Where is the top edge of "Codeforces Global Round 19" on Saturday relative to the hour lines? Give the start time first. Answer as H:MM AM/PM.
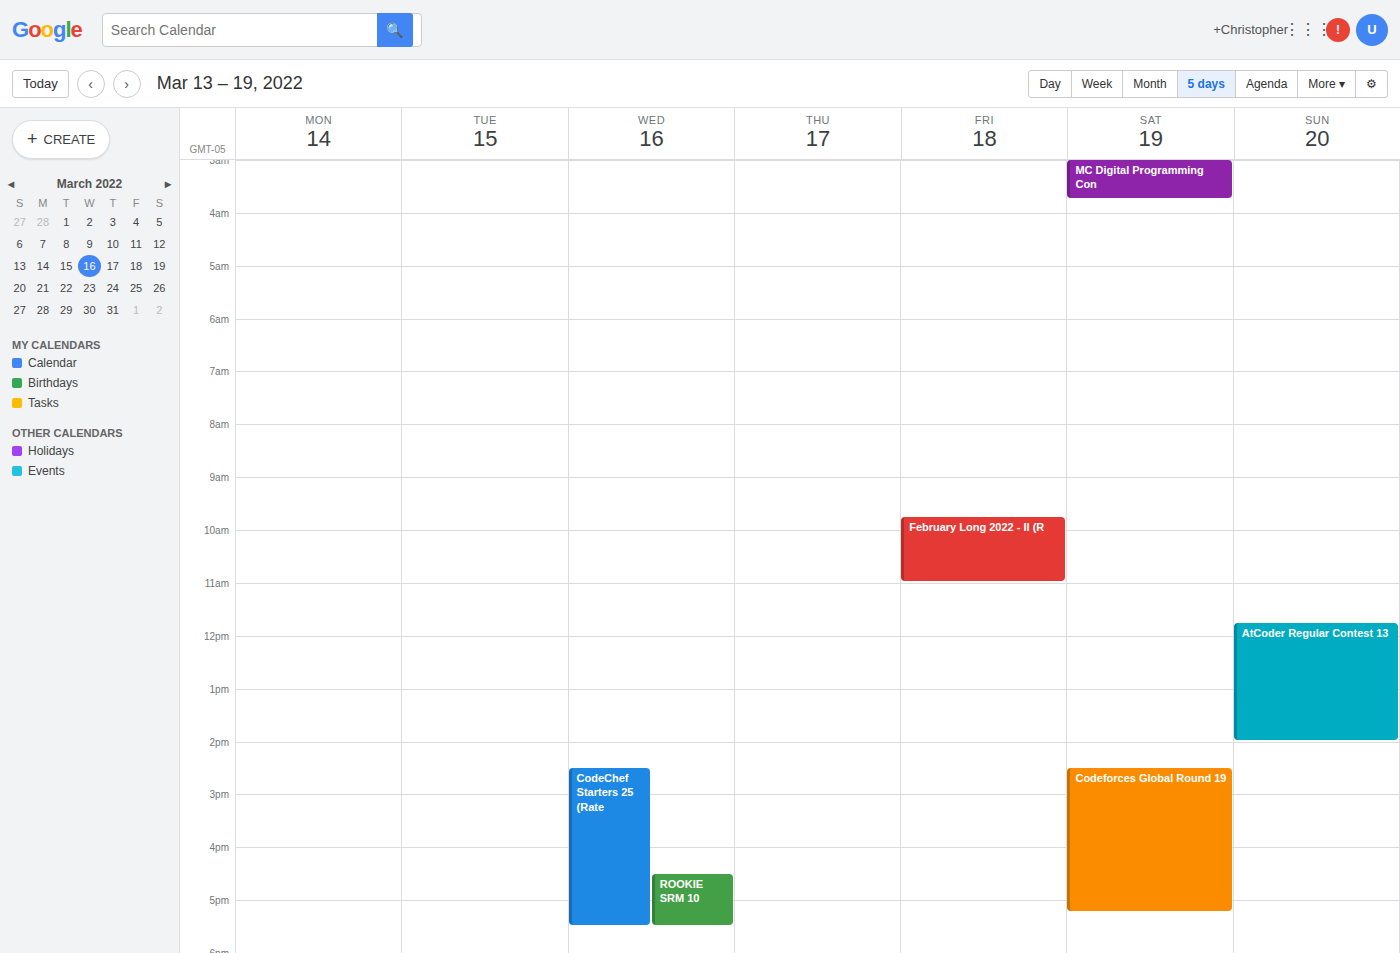
2:30 PM -- halfway between the 2 PM and 3 PM lines.